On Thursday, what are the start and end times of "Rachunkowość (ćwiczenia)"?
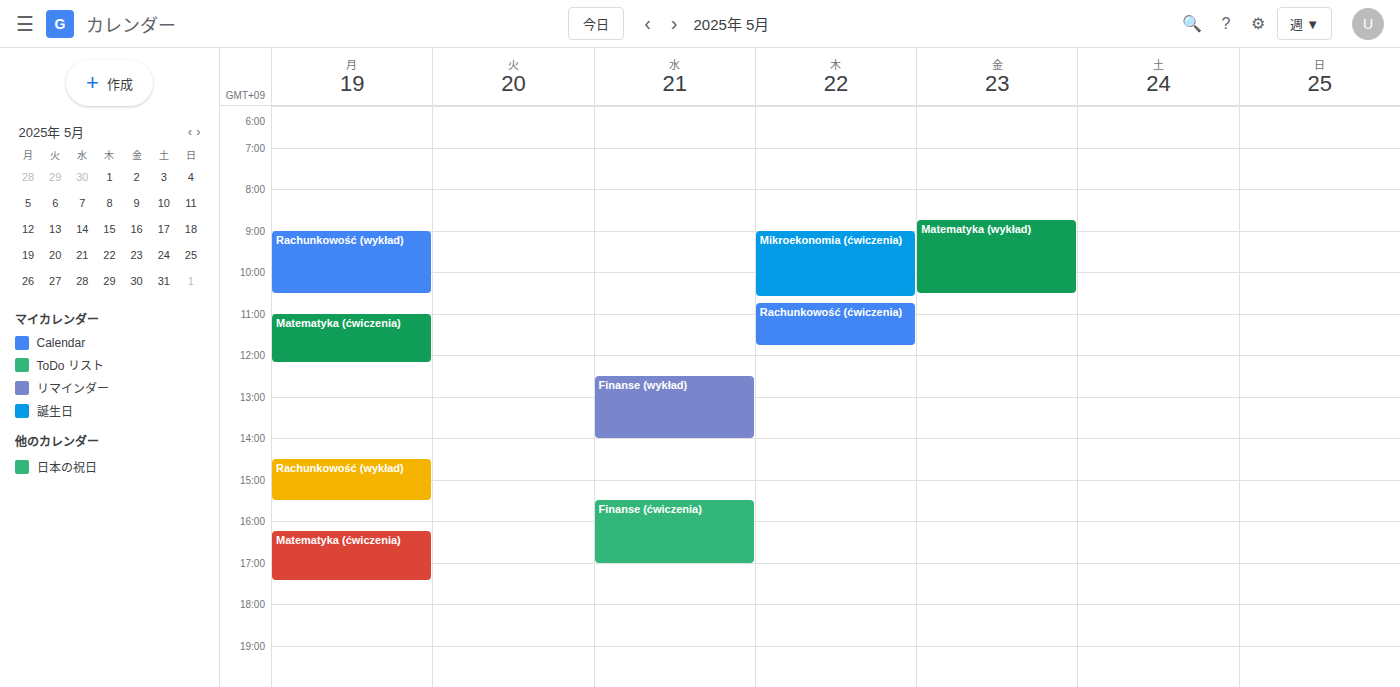
10:45 AM to 11:45 AM